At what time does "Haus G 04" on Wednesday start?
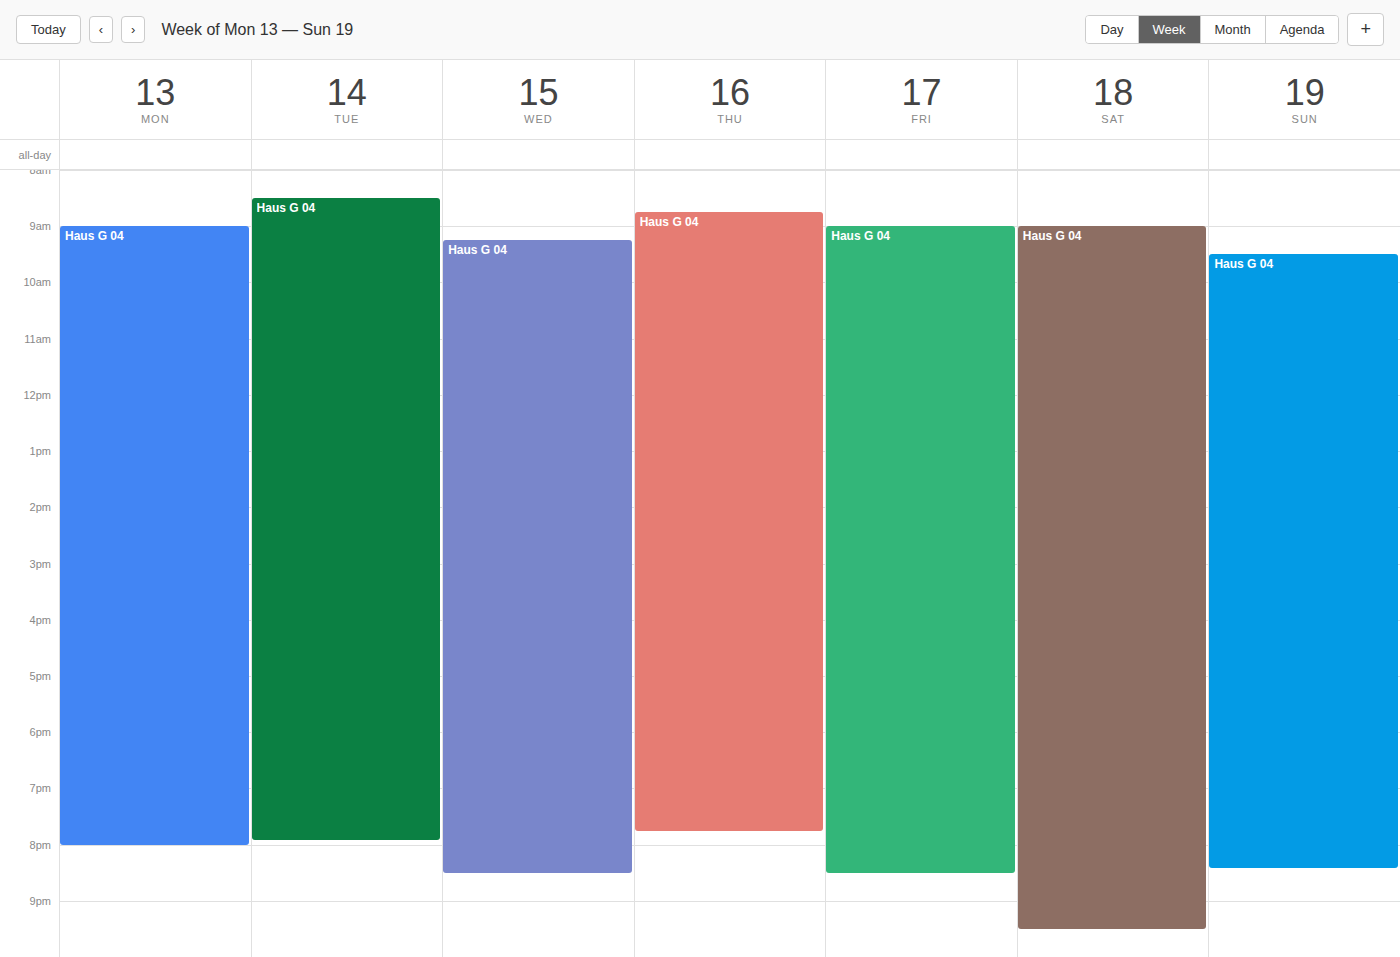
9:15 AM